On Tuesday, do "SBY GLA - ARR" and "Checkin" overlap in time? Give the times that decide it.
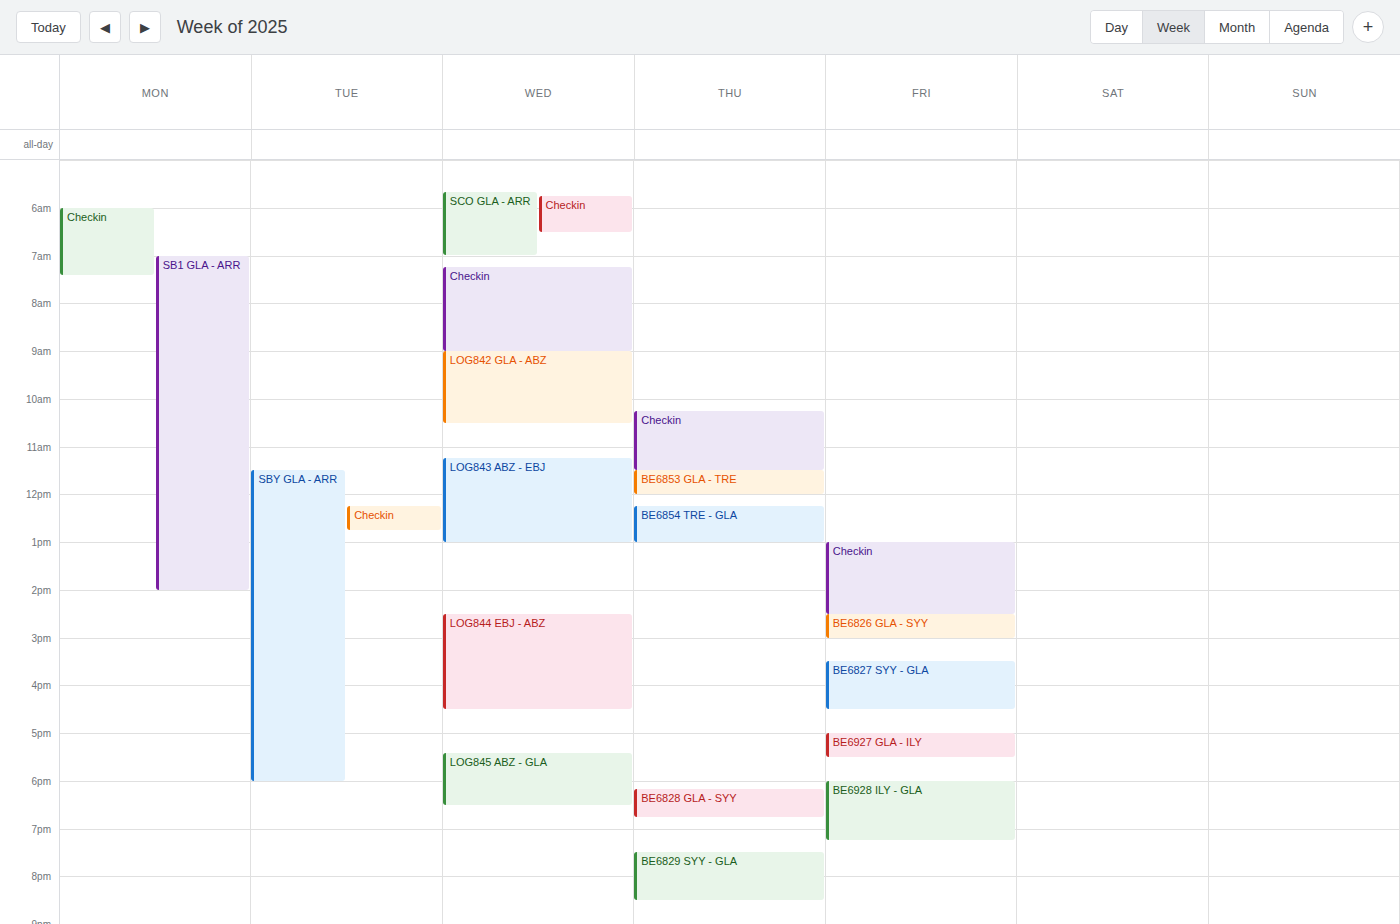
"Checkin" runs 12:15 PM to 12:45 PM, inside "SBY GLA - ARR" -- they overlap.